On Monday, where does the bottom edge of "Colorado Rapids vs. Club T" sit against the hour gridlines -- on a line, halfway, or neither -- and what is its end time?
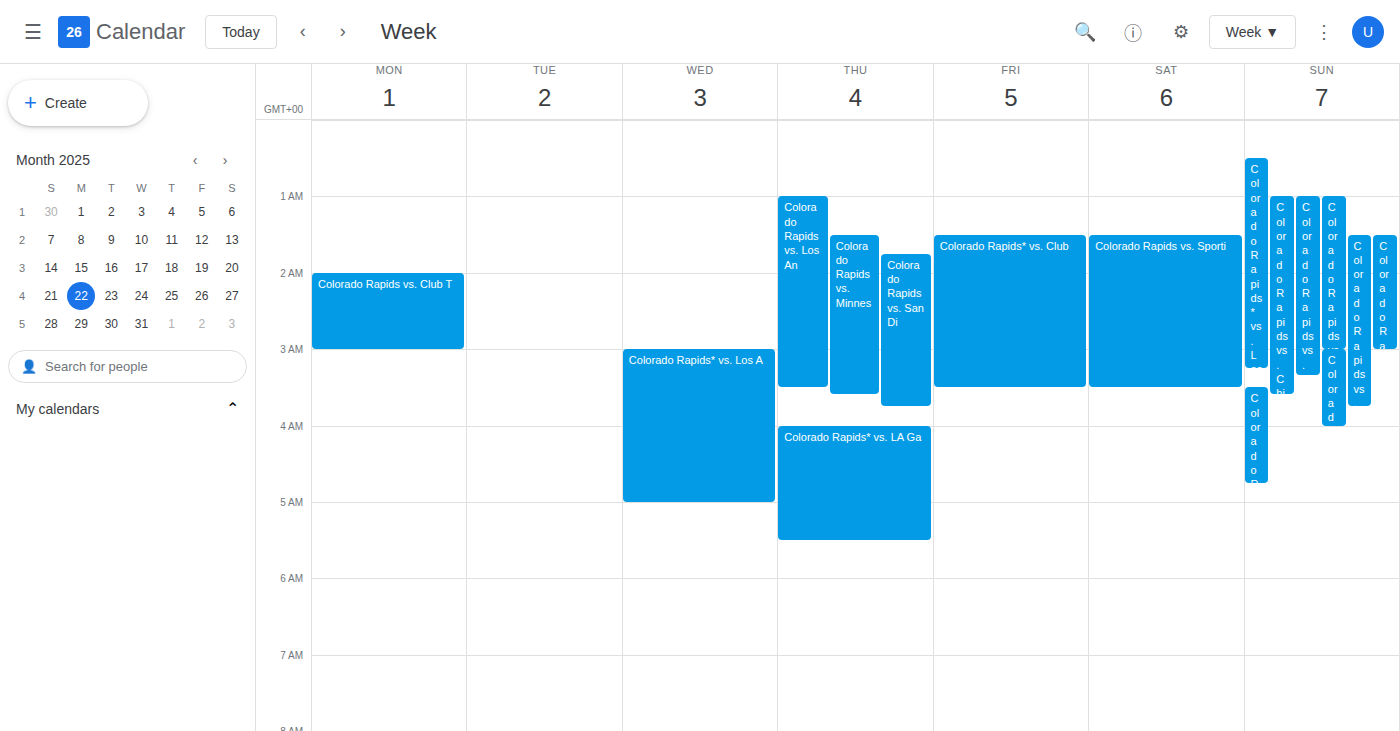
3:00 AM -- exactly on the 3 AM line.